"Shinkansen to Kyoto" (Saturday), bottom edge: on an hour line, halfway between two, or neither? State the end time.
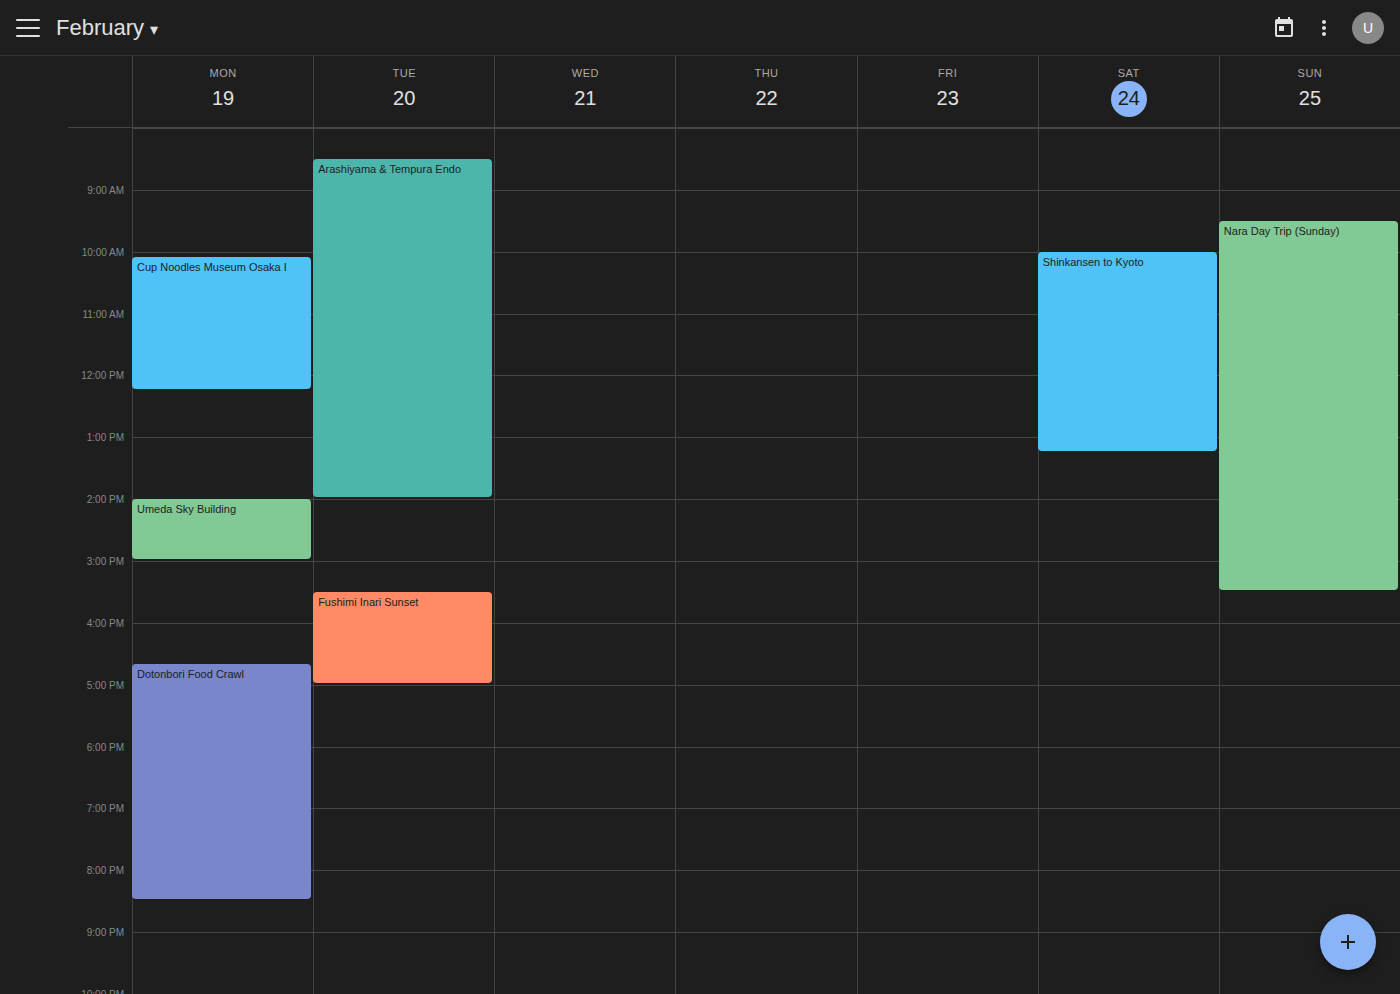
1:15 PM -- neither: a quarter of the way from the 1 PM line to the 2 PM line.